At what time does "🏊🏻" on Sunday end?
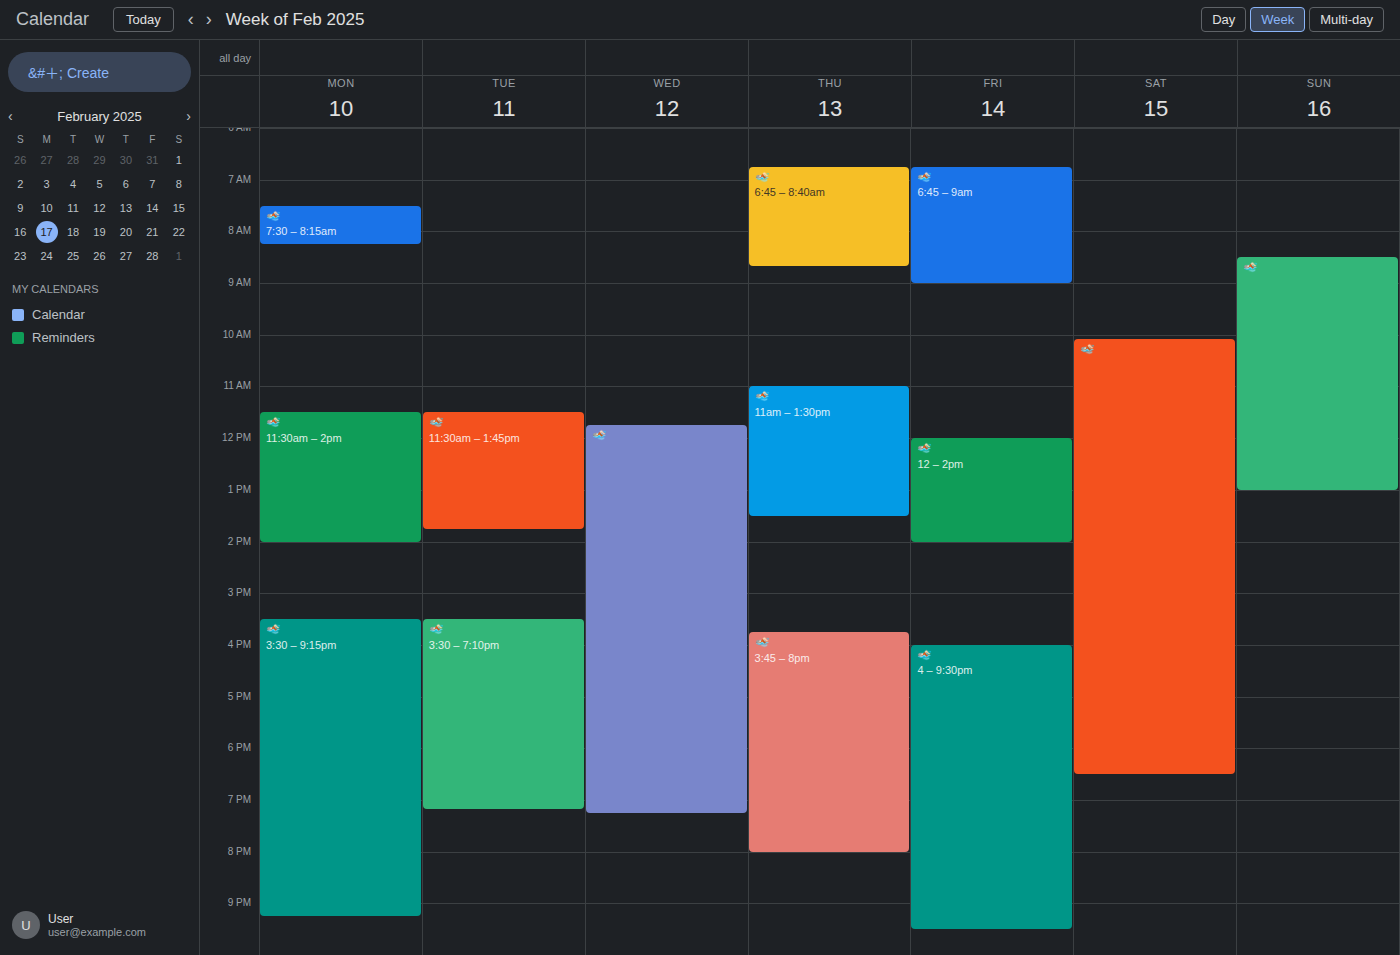
1:00 PM